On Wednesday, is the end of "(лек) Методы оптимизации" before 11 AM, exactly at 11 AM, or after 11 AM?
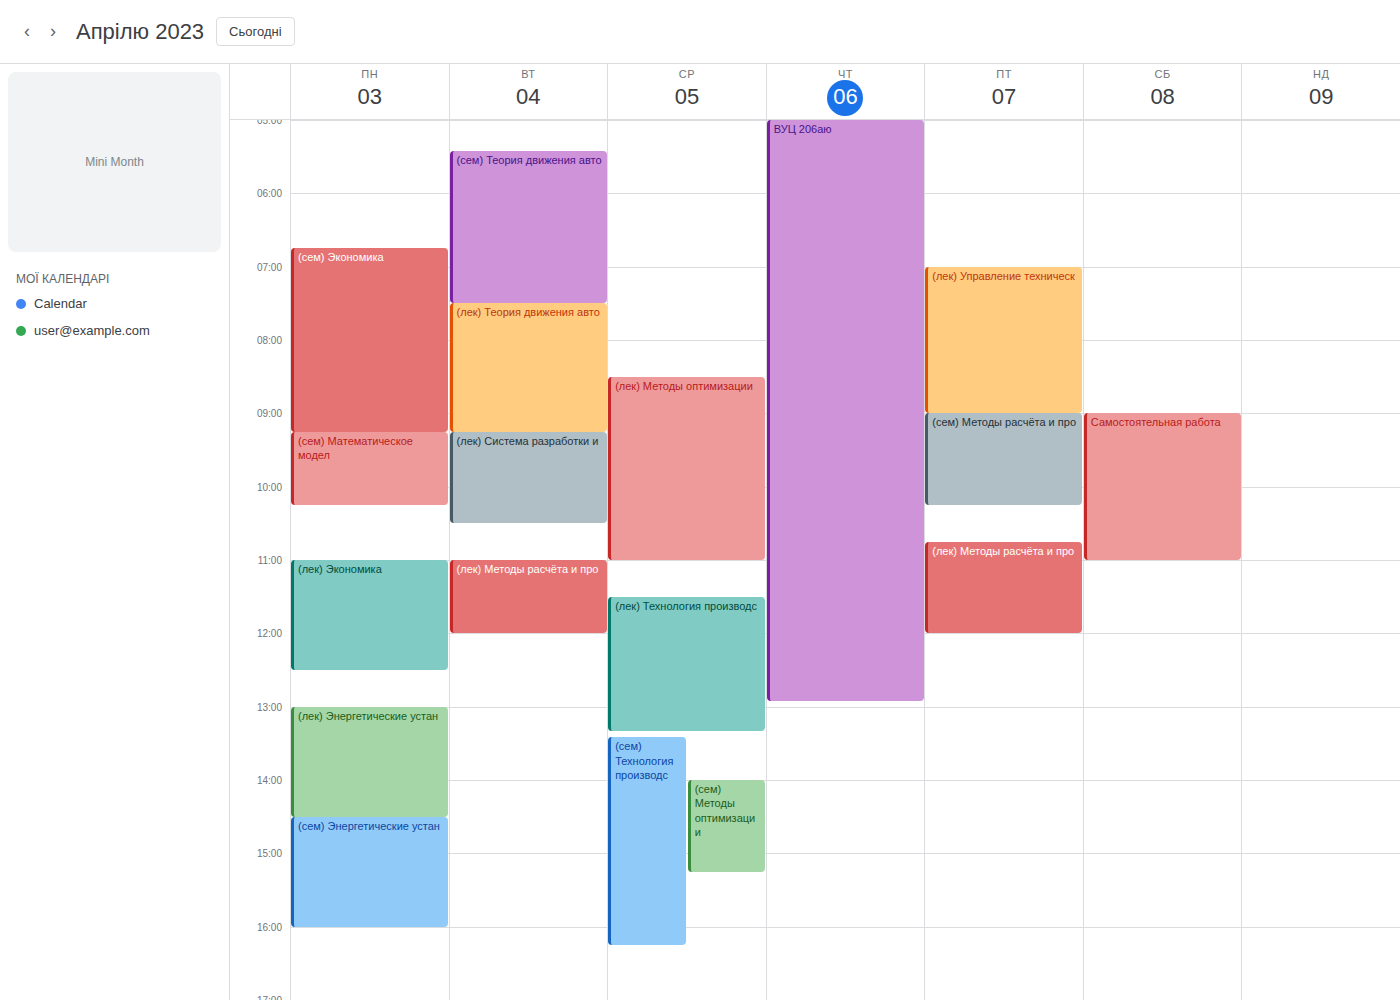
11:00 AM -- exactly at 11 AM, on the 11 AM line.